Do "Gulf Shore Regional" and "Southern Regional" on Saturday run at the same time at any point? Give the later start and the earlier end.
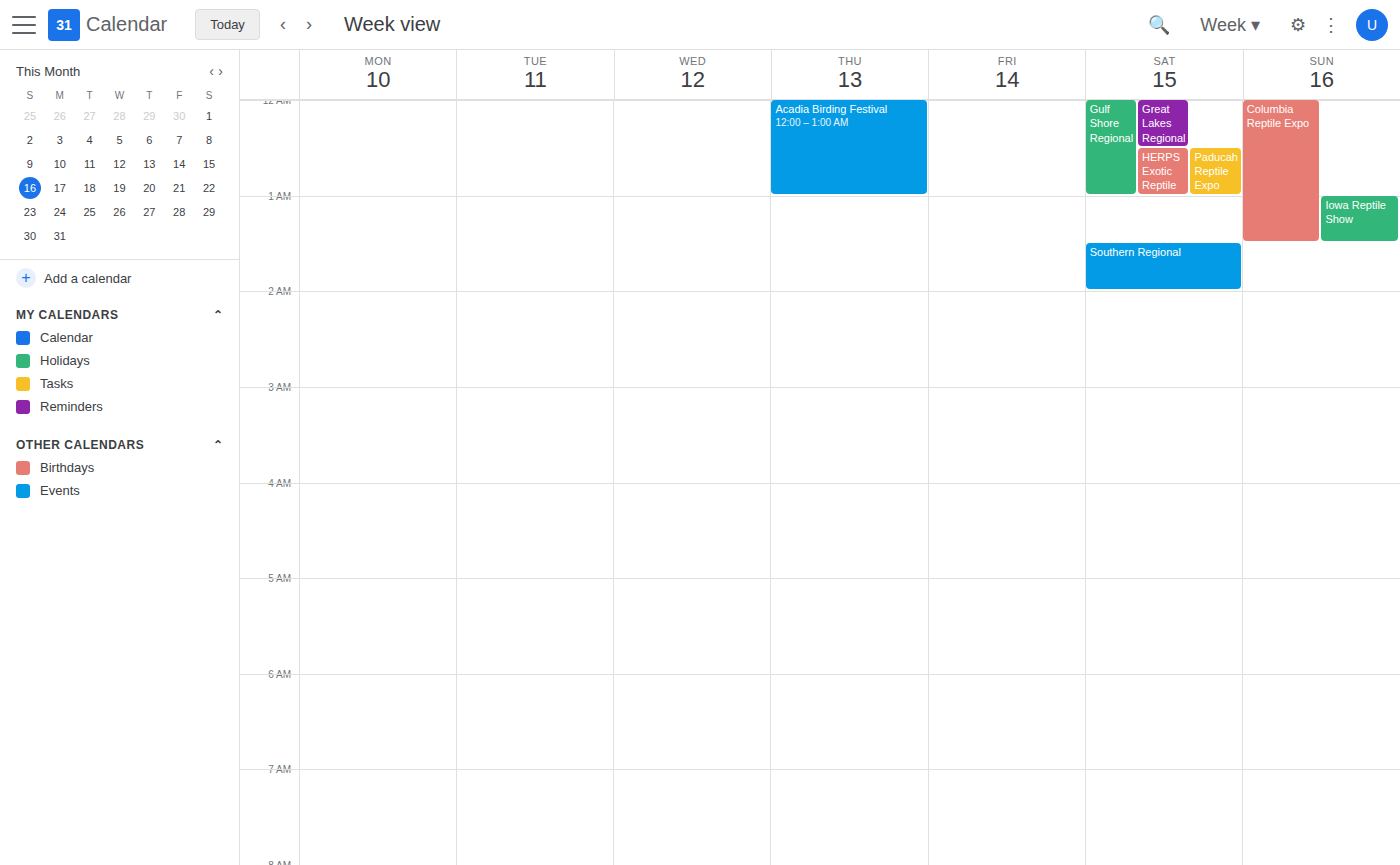
"Gulf Shore Regional" ends at 01:00 and "Southern Regional" starts at 01:30 -- no overlap.